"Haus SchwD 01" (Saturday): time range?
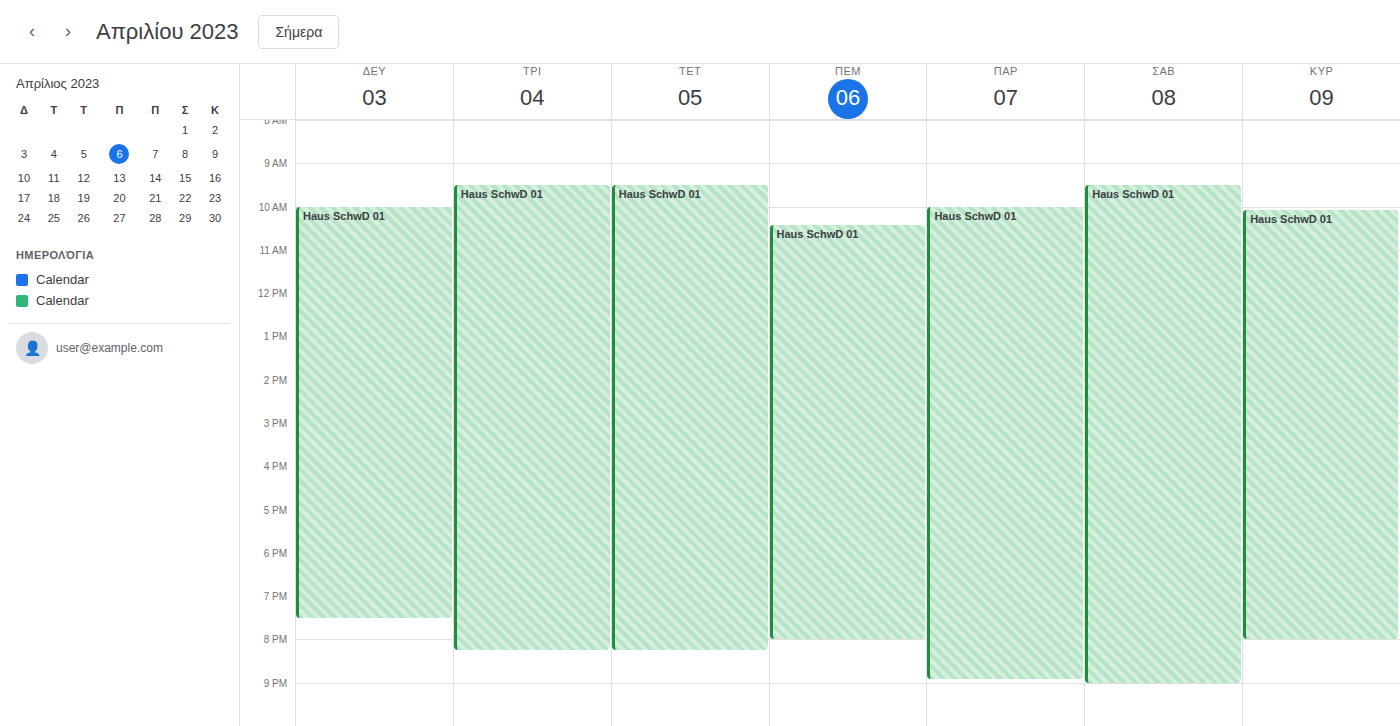
9:30 AM to 9:00 PM